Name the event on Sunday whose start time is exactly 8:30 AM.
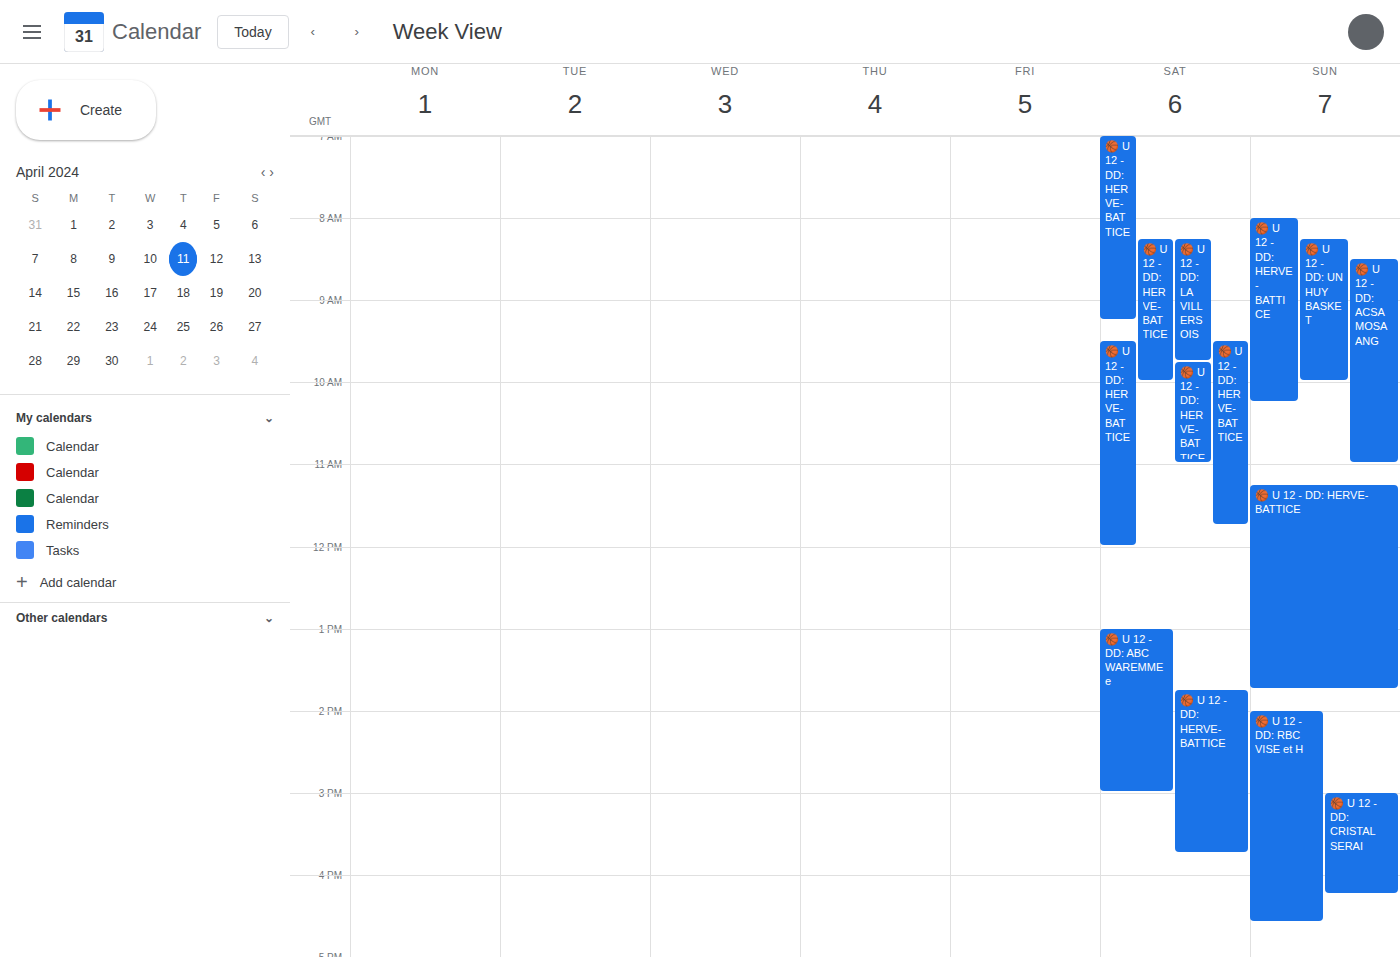
"🏀 U 12 - DD: ACSA MOSA ANG"